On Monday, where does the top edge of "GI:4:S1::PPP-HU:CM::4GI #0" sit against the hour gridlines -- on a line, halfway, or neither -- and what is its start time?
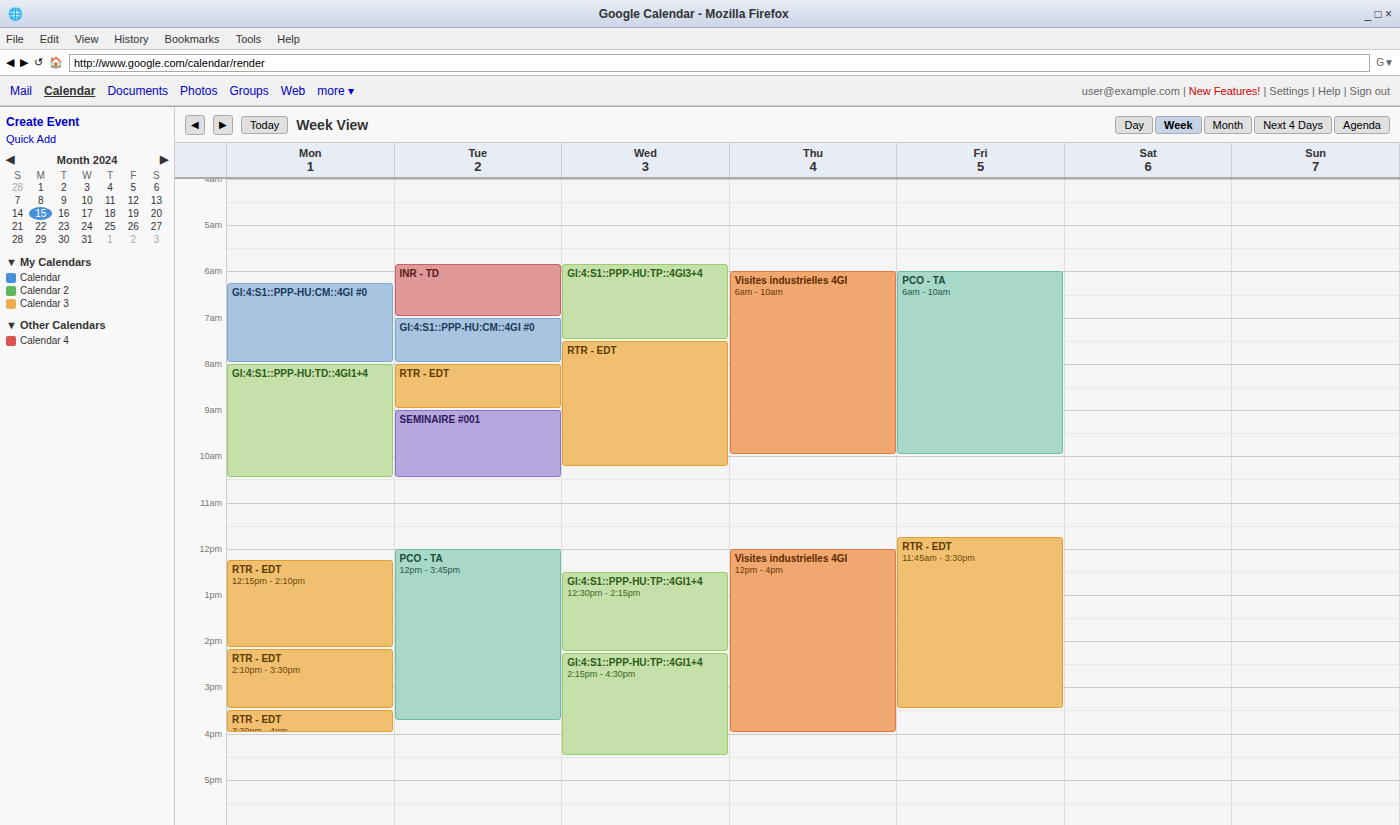
6:15 AM -- neither: a quarter of the way from the 6 AM line to the 7 AM line.